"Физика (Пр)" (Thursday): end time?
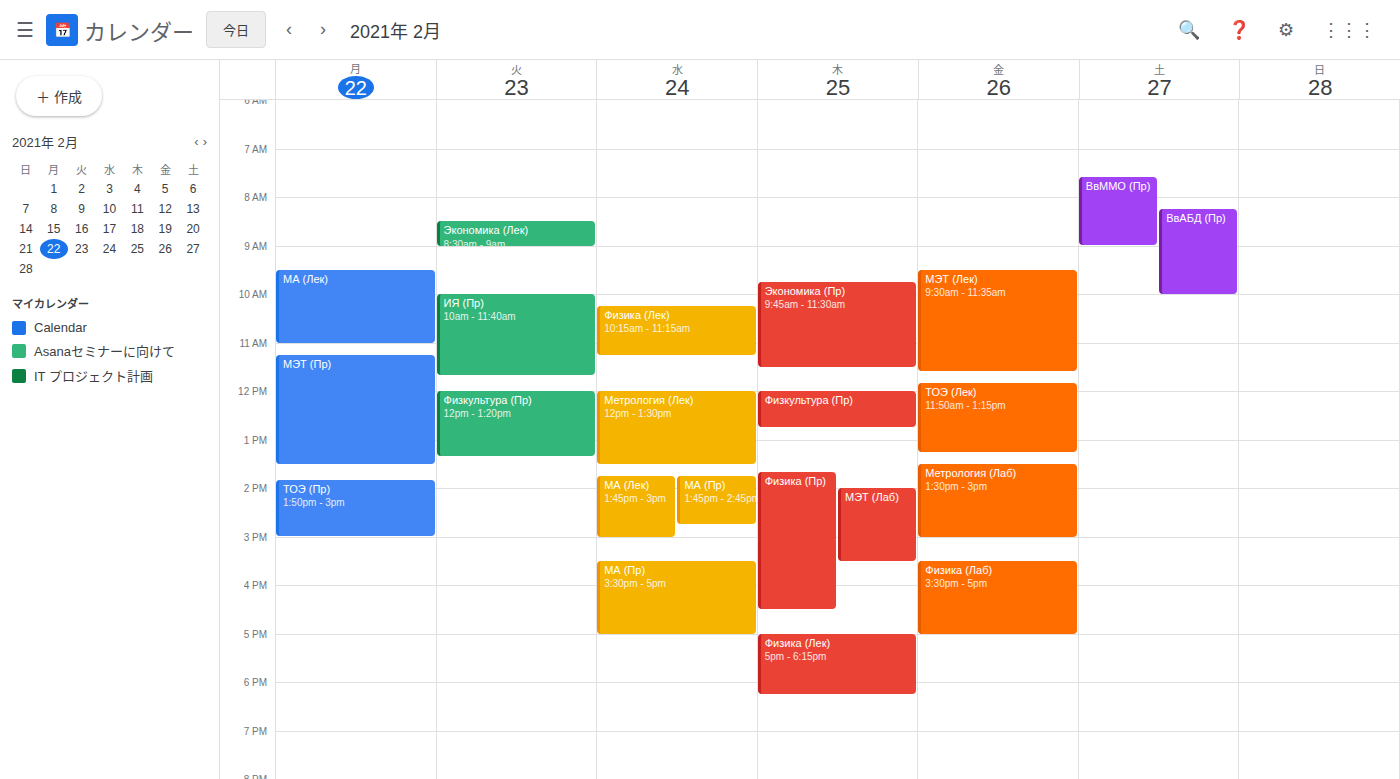
4:30 PM